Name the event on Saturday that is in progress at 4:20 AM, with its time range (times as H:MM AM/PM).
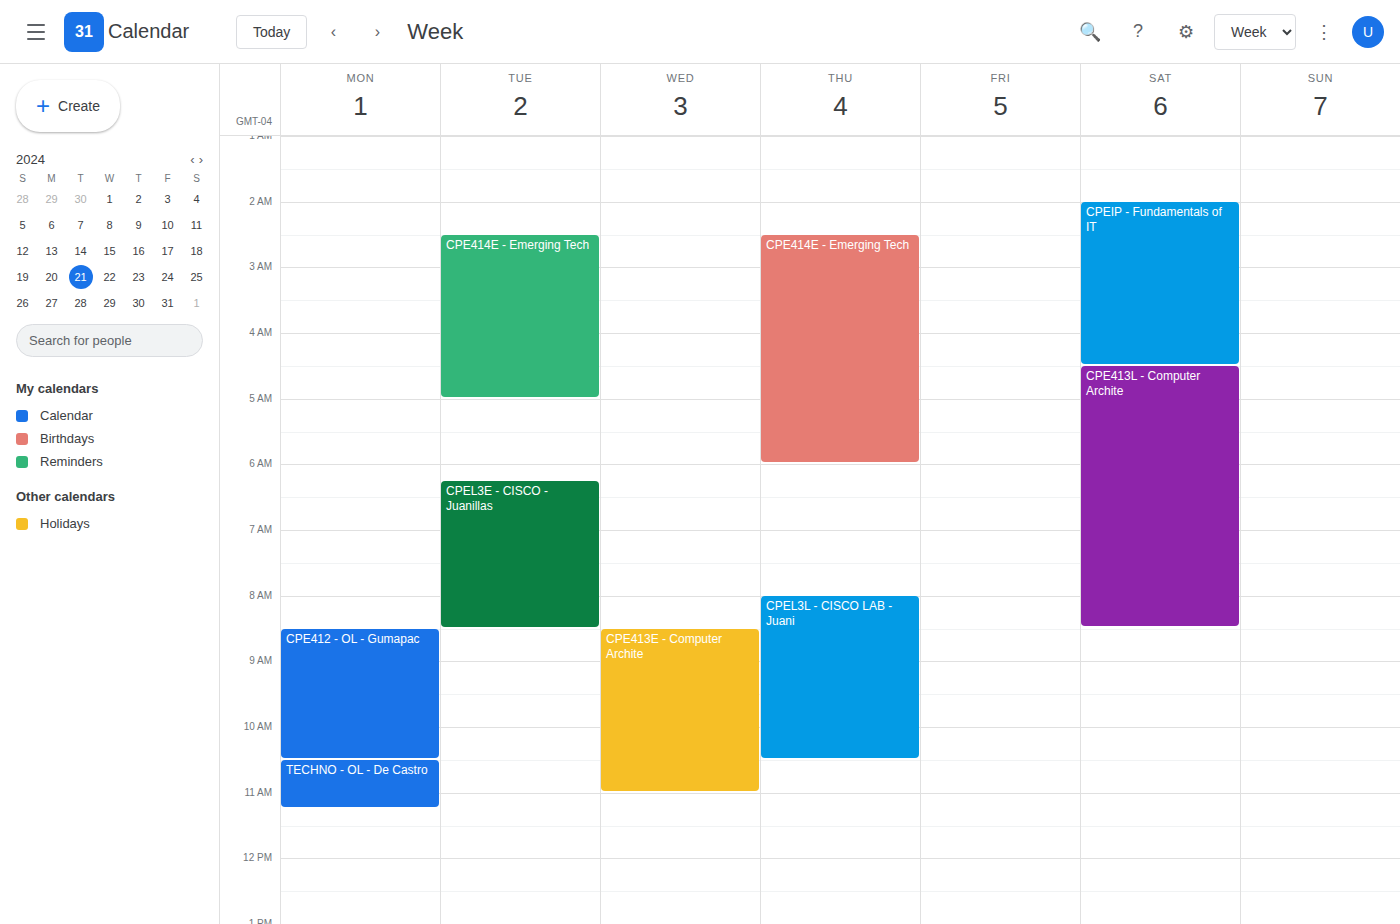
"CPEIP - Fundamentals of IT", 2:00 AM to 4:30 AM